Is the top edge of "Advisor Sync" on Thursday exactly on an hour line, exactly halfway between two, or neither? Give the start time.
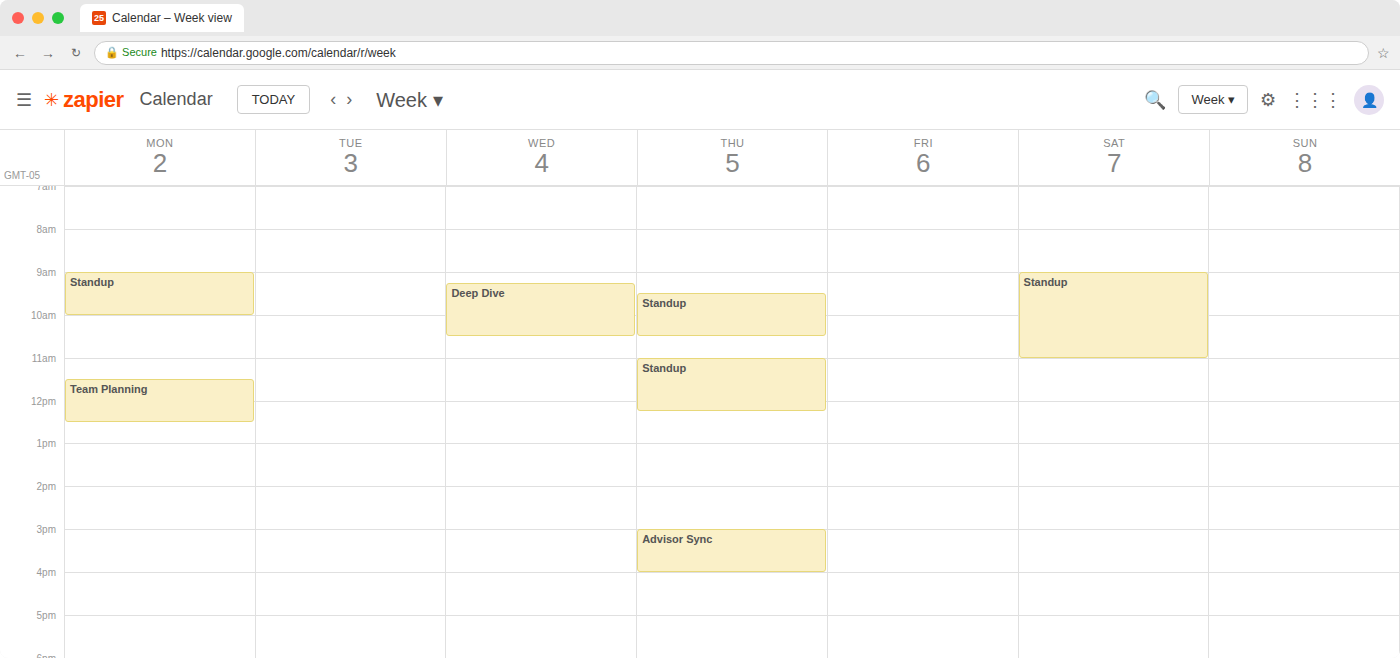
3:00 PM -- exactly on the 3 PM line.